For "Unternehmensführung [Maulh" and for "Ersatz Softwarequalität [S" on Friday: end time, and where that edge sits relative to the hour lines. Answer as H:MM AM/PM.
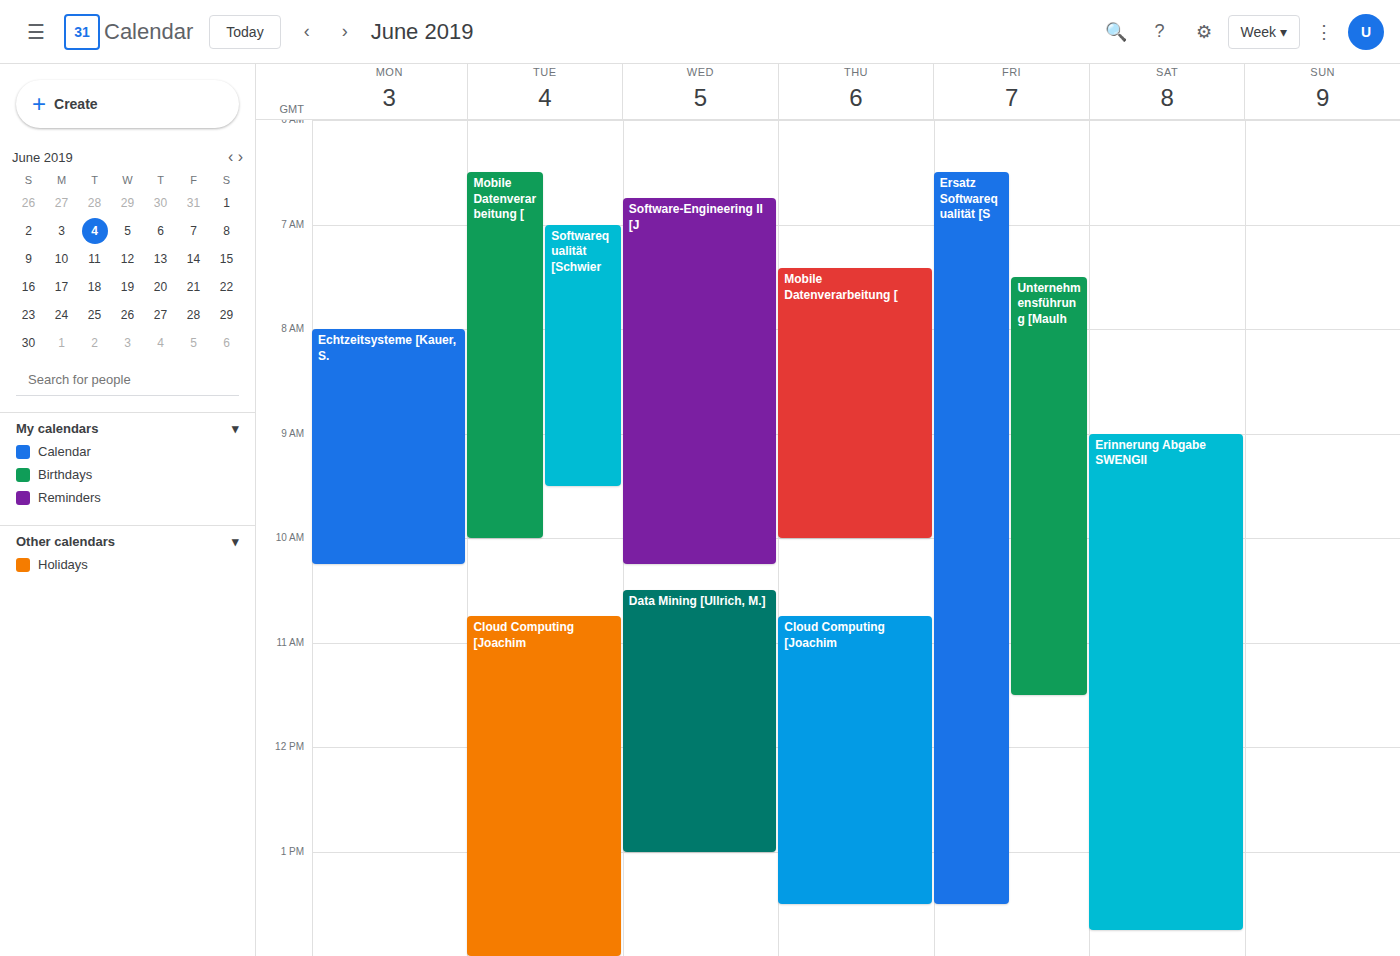
"Unternehmensführung [Maulh": 11:30 AM, halfway between the 11 AM and 12 PM lines. "Ersatz Softwarequalität [S": 1:30 PM, halfway between the 1 PM and 2 PM lines.